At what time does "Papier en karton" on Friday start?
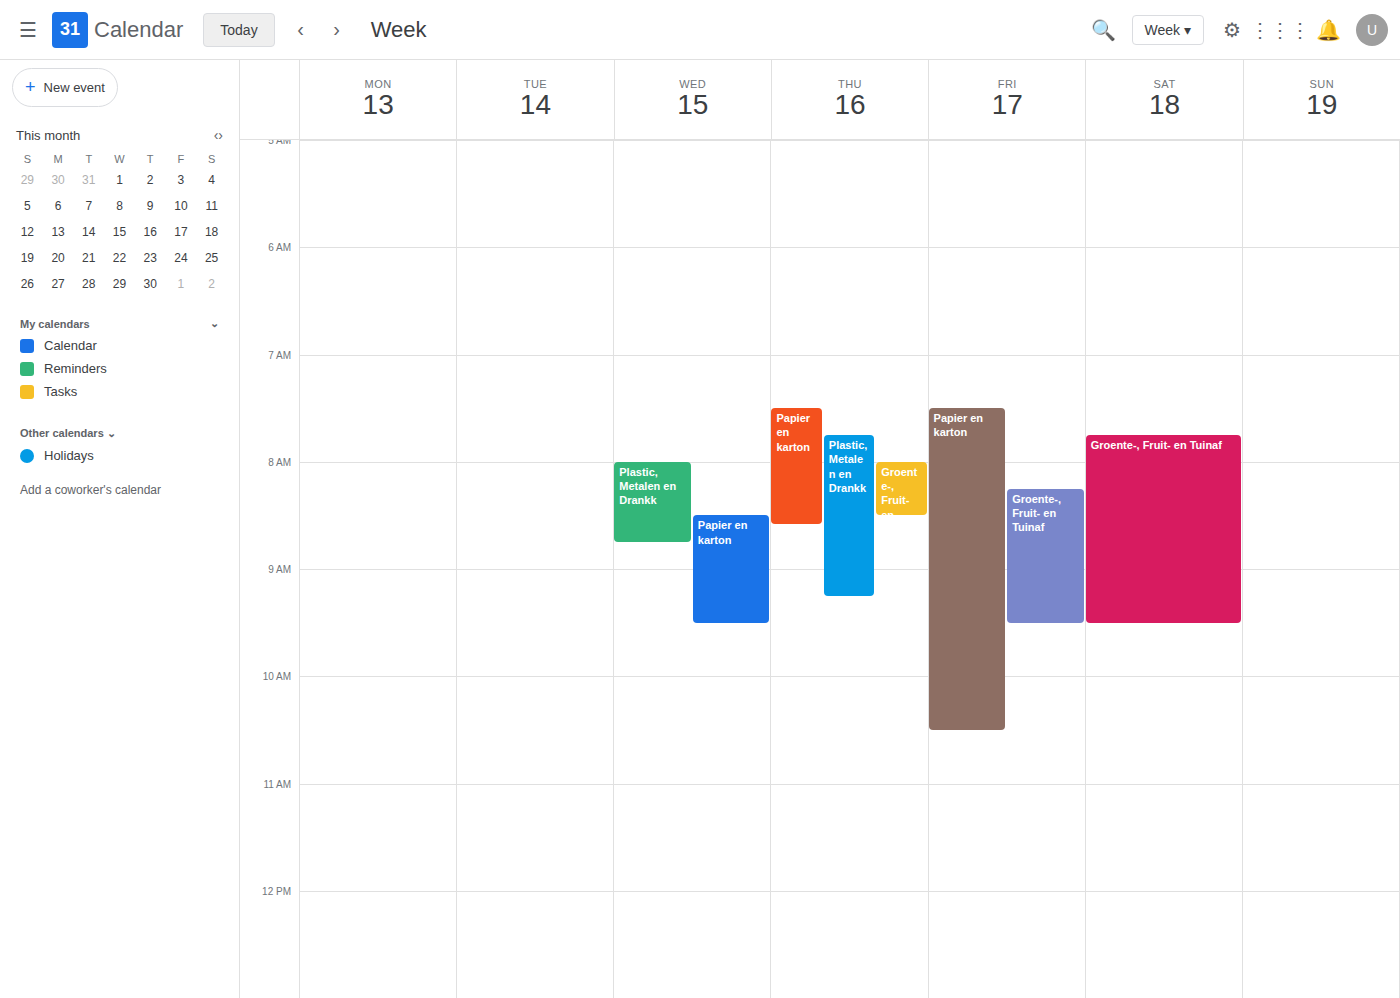
07:30